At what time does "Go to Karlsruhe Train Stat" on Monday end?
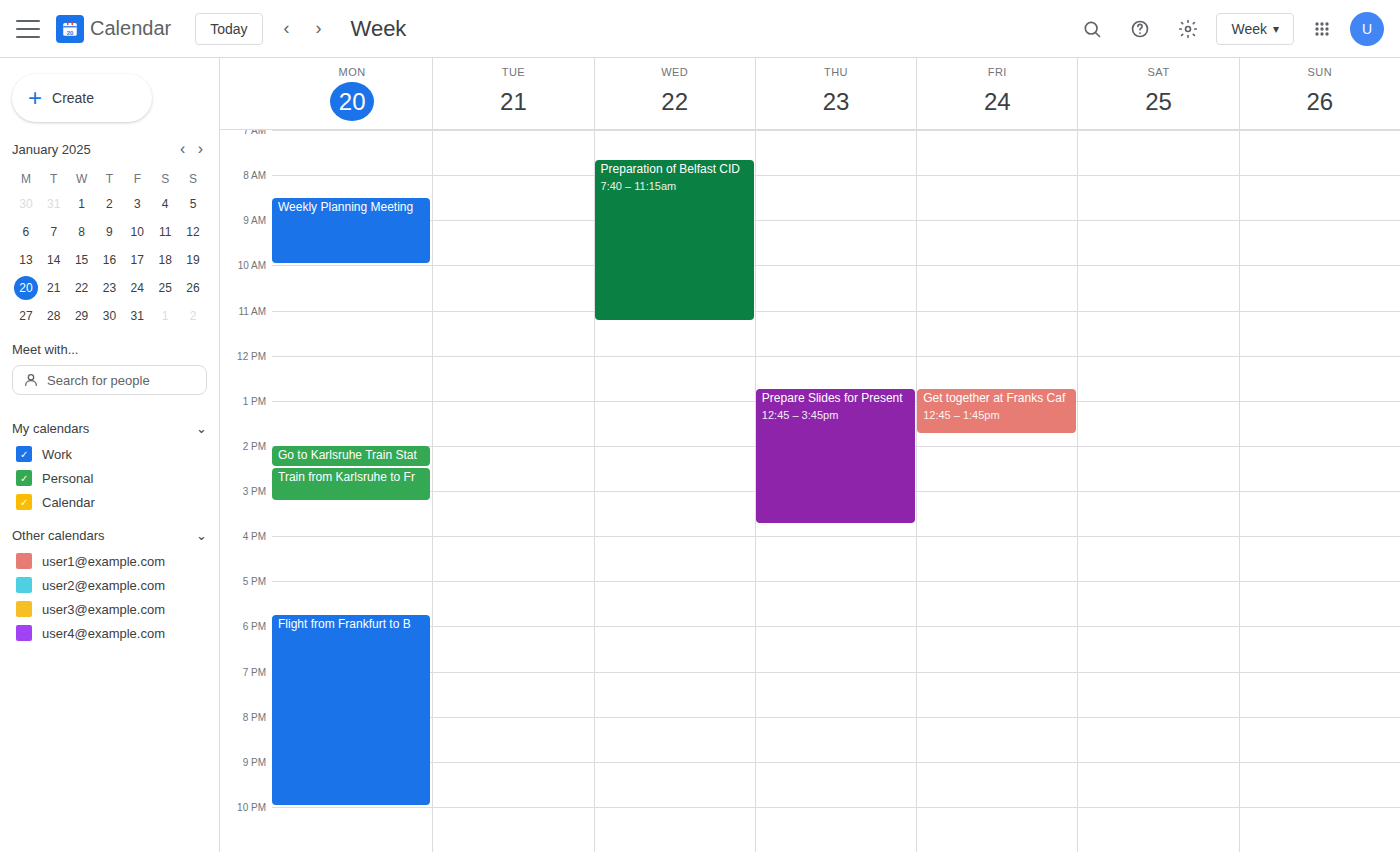
14:30